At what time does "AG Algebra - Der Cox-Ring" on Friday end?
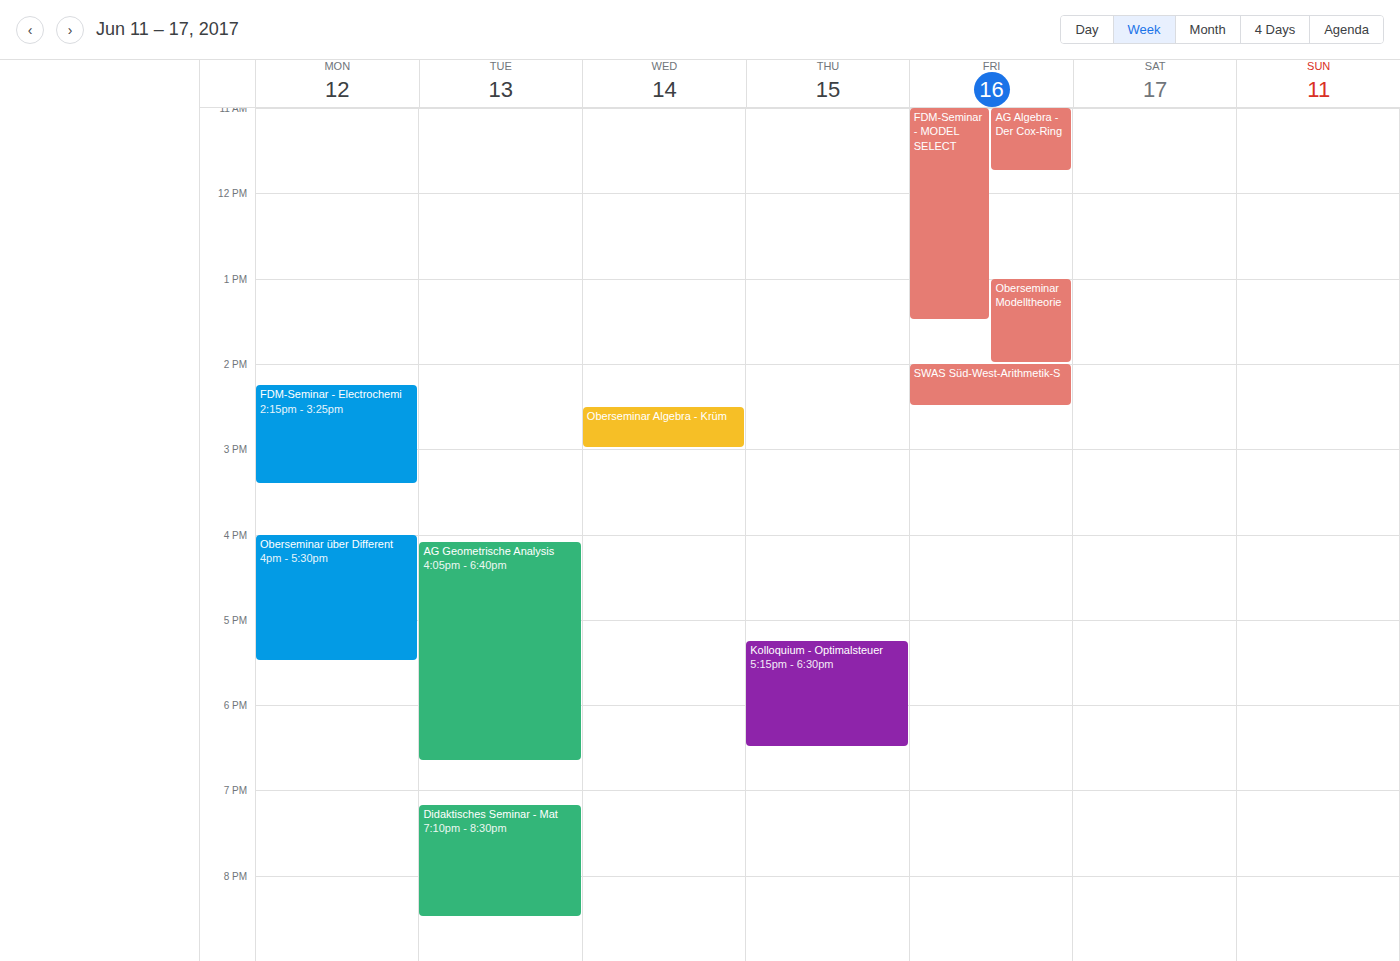
11:45 AM